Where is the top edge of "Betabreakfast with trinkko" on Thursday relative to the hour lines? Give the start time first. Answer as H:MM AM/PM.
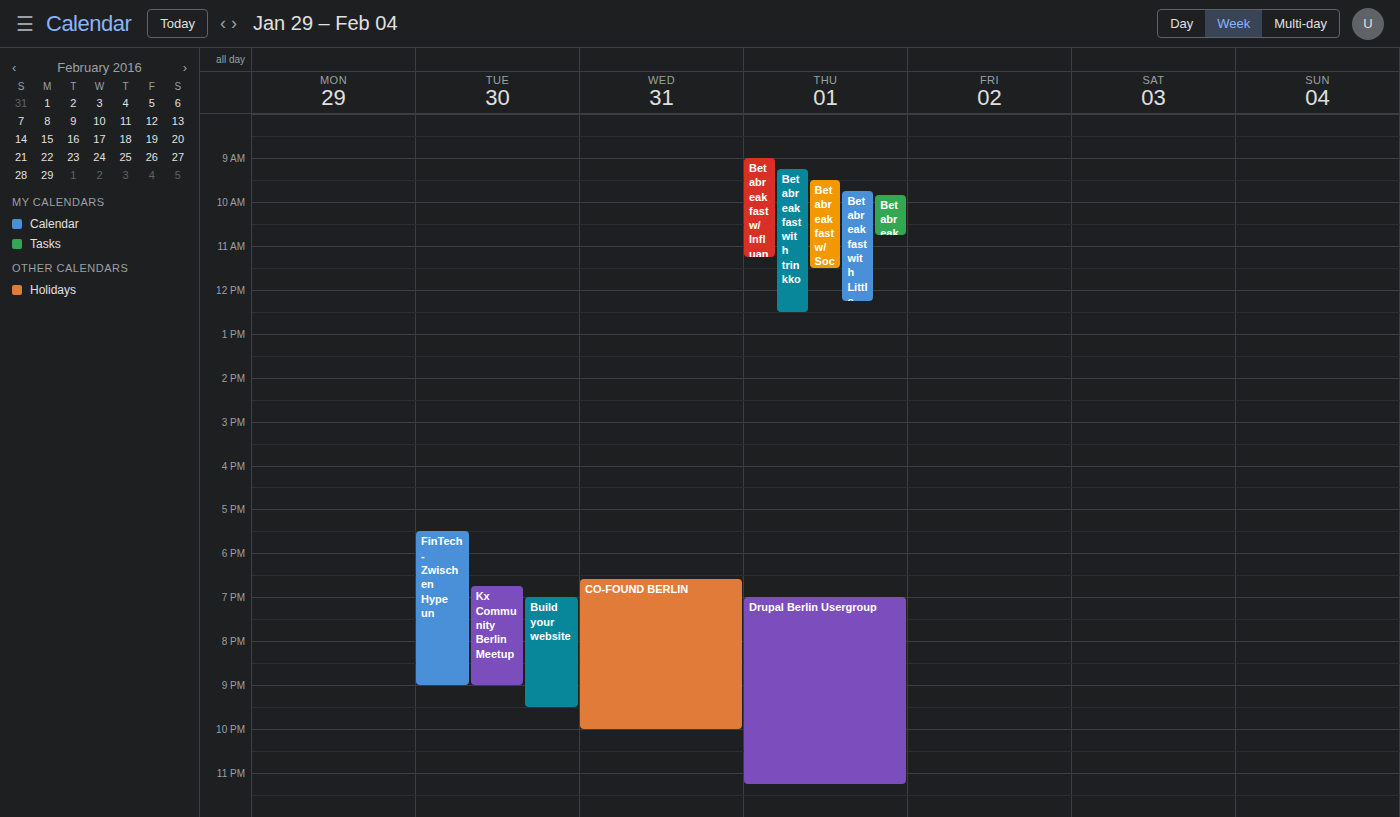
9:15 AM -- neither: a quarter of the way from the 9 AM line to the 10 AM line.